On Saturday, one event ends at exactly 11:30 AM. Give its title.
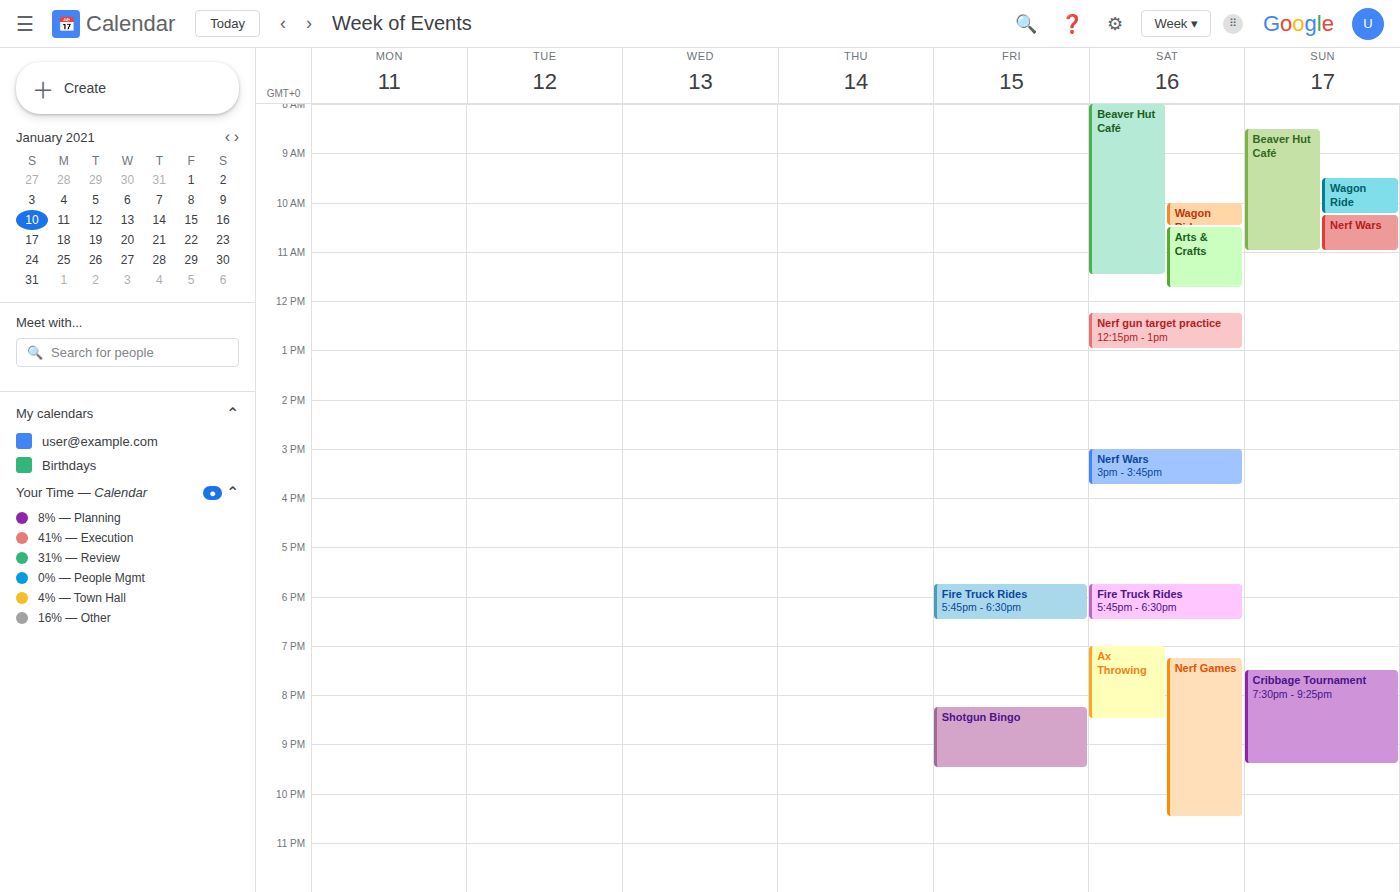
"Beaver Hut Café"